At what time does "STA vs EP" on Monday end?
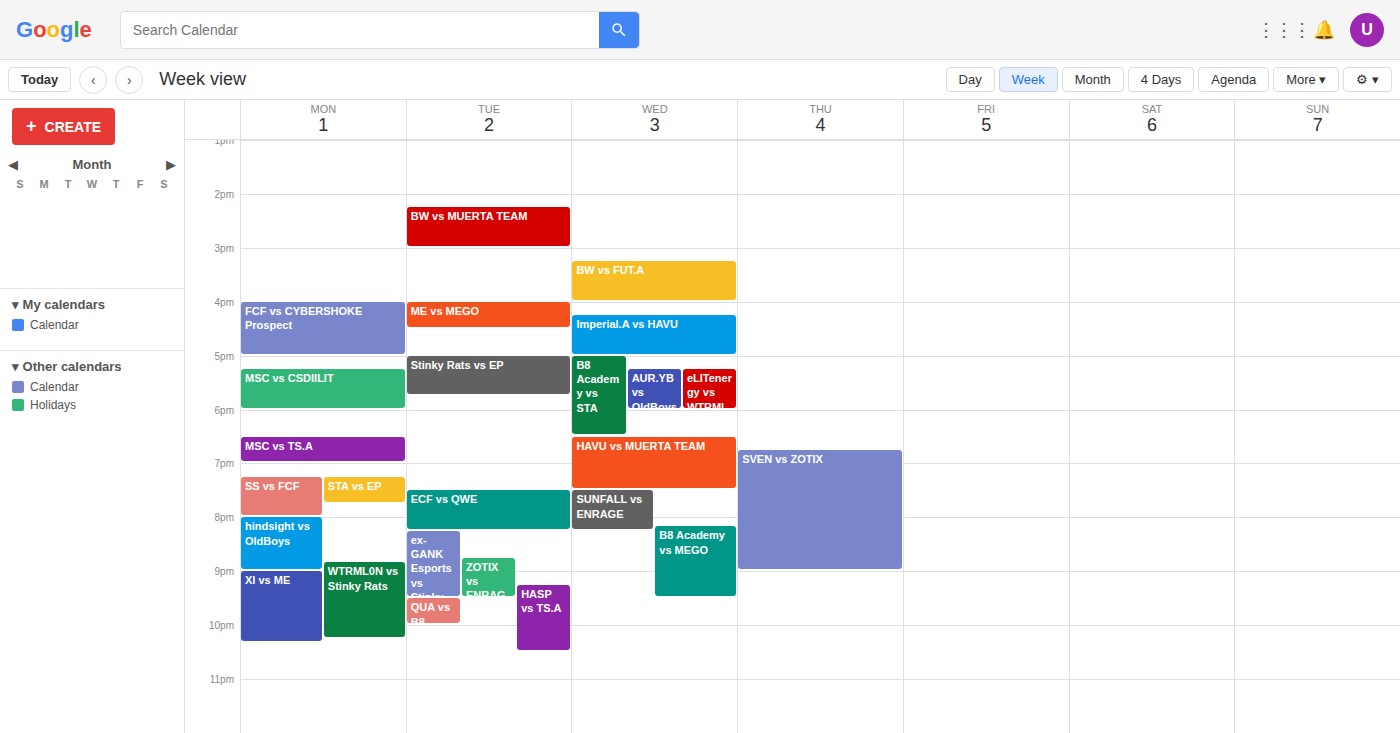
7:45 PM